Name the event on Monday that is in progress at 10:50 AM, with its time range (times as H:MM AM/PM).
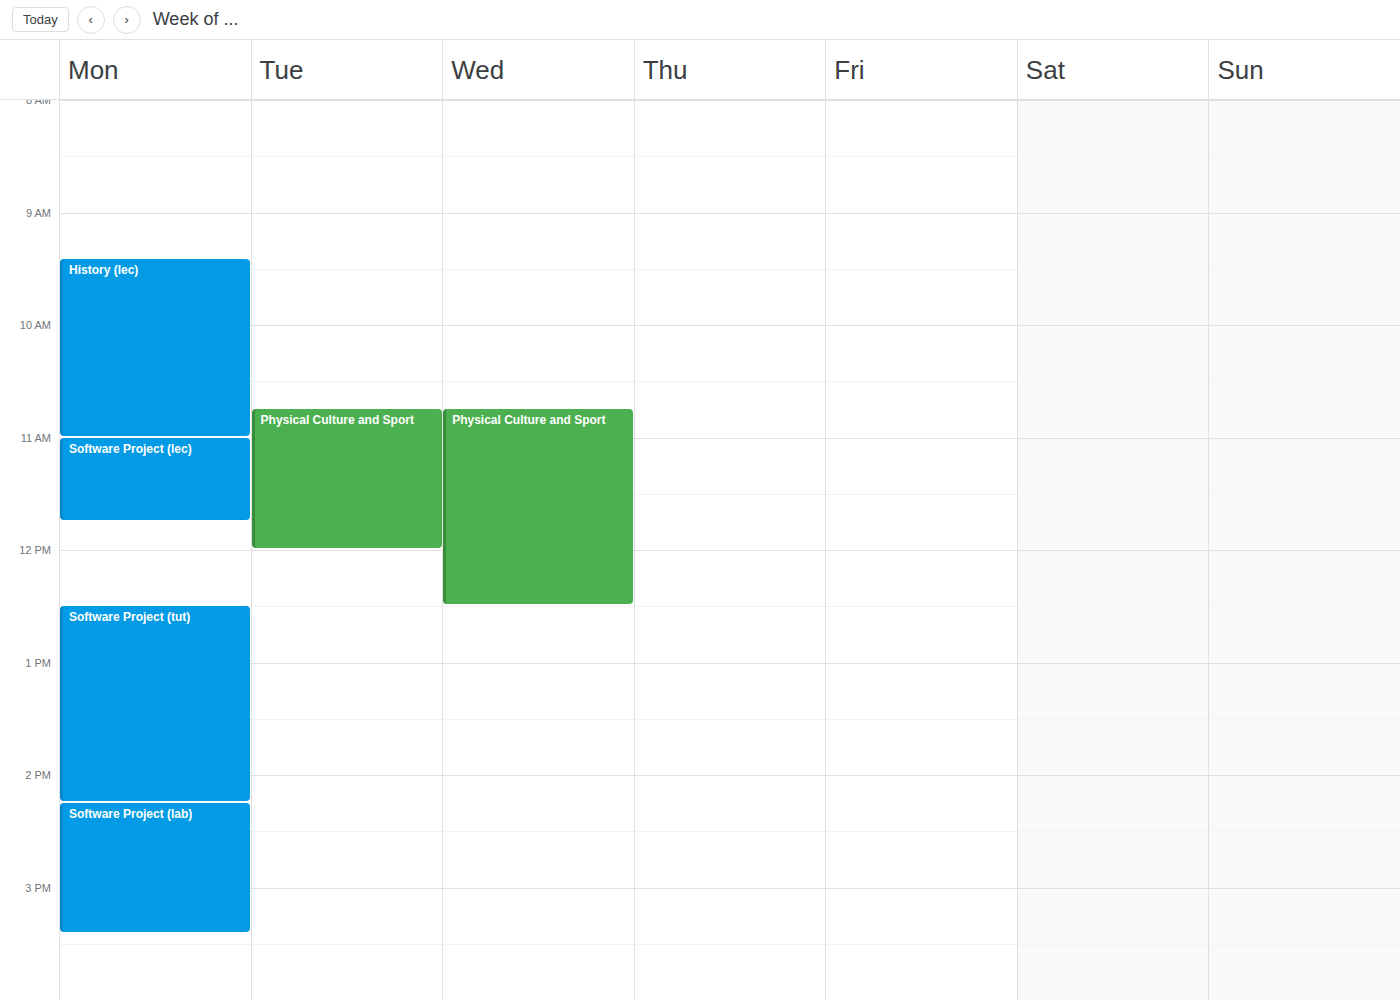
"History (lec)", 9:25 AM to 11:00 AM